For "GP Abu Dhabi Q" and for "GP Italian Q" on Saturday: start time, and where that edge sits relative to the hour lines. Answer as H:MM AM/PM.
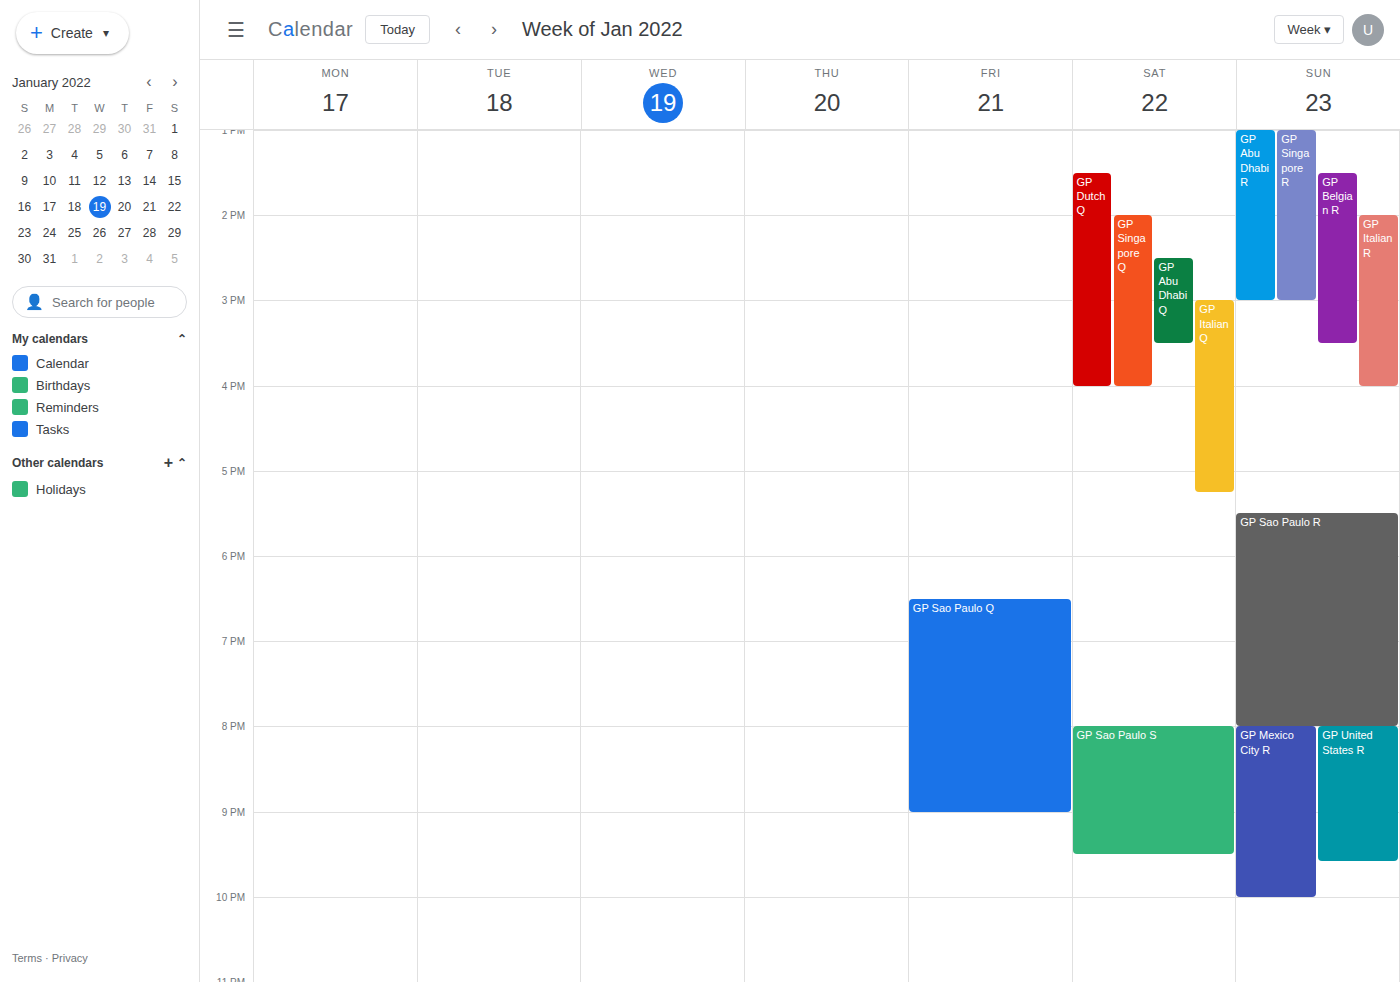
"GP Abu Dhabi Q": 2:30 PM, halfway between the 2 PM and 3 PM lines. "GP Italian Q": 3:00 PM, exactly on the 3 PM line.